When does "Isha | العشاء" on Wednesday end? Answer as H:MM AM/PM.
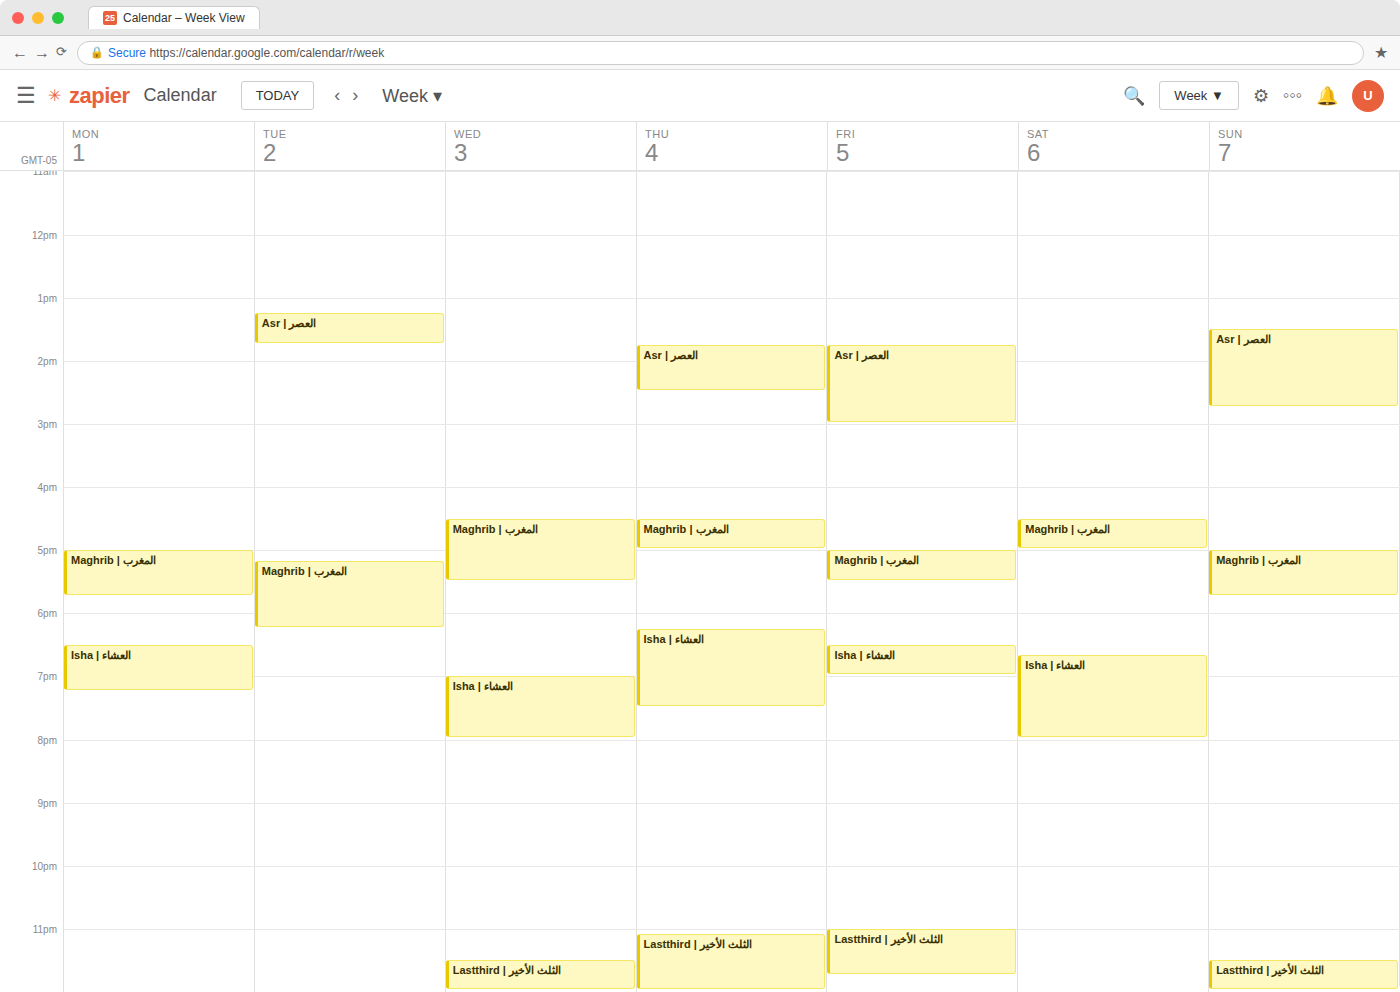
8:00 PM